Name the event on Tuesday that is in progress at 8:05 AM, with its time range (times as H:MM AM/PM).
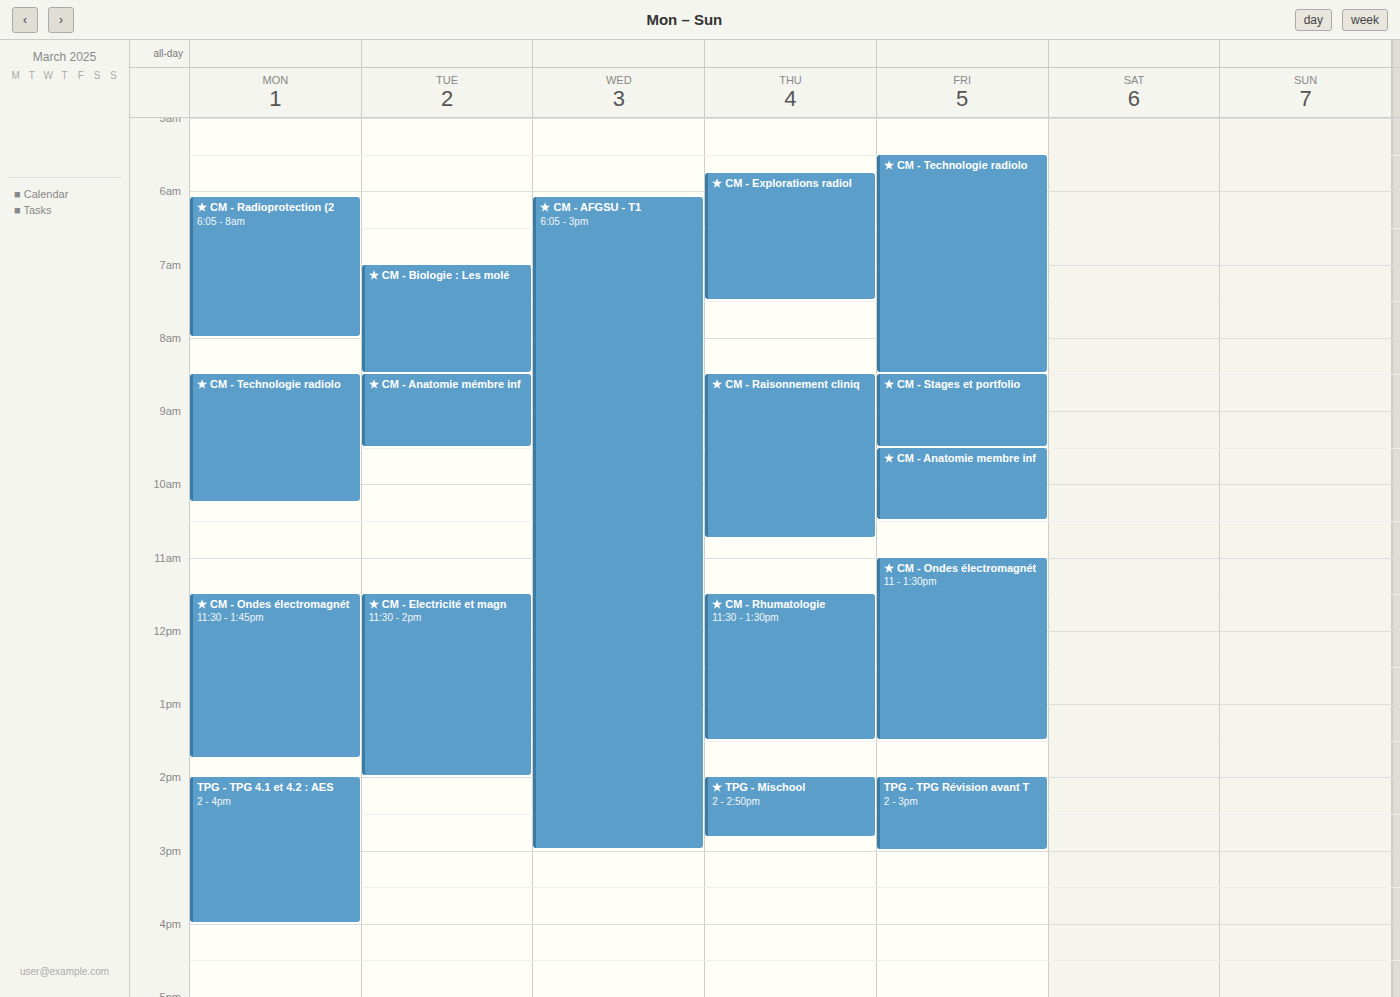
"★ CM - Biologie : Les molé", 7:00 AM to 8:30 AM